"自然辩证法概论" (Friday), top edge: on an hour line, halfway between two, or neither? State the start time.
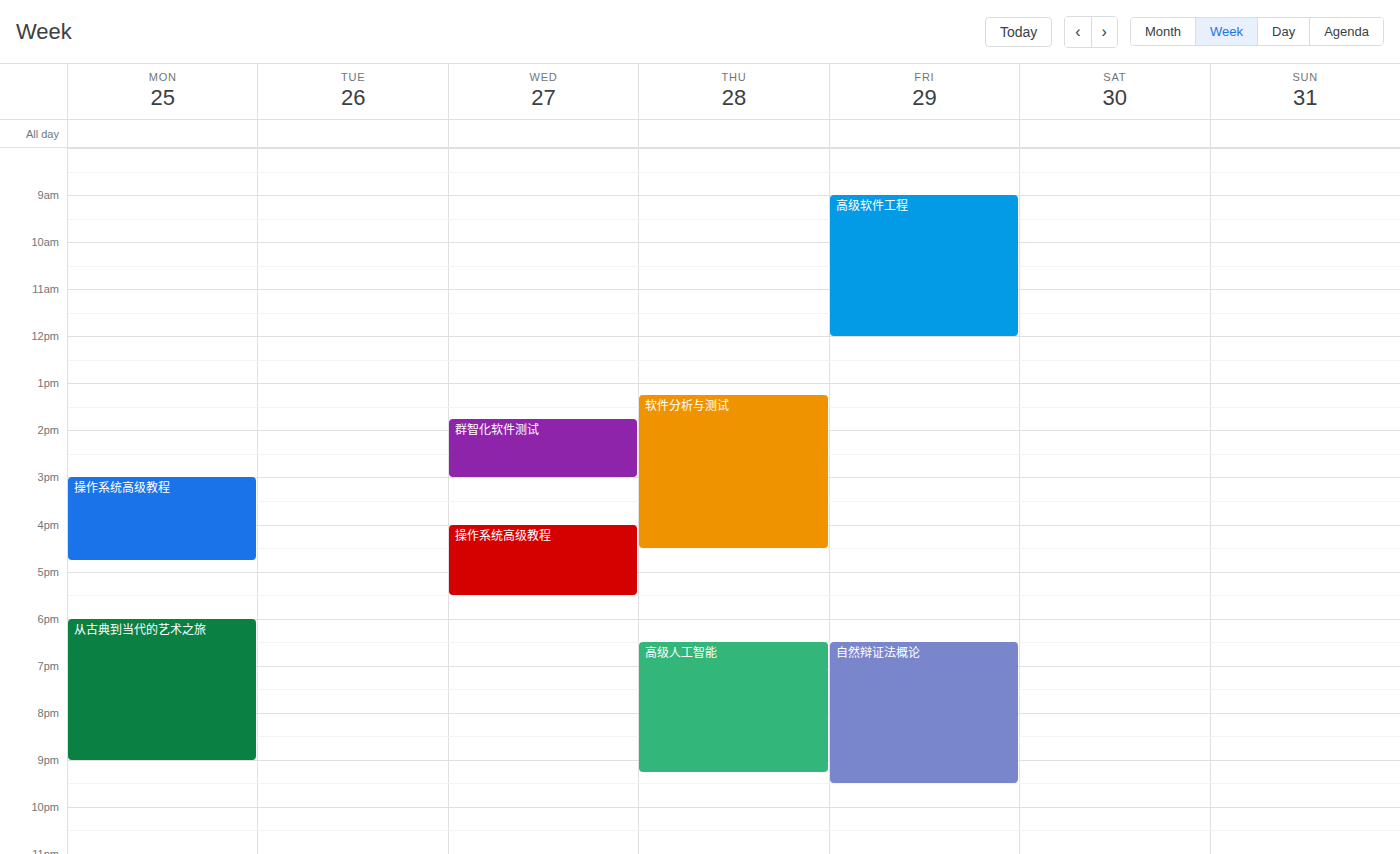
6:30 PM -- halfway between the 6 PM and 7 PM lines.